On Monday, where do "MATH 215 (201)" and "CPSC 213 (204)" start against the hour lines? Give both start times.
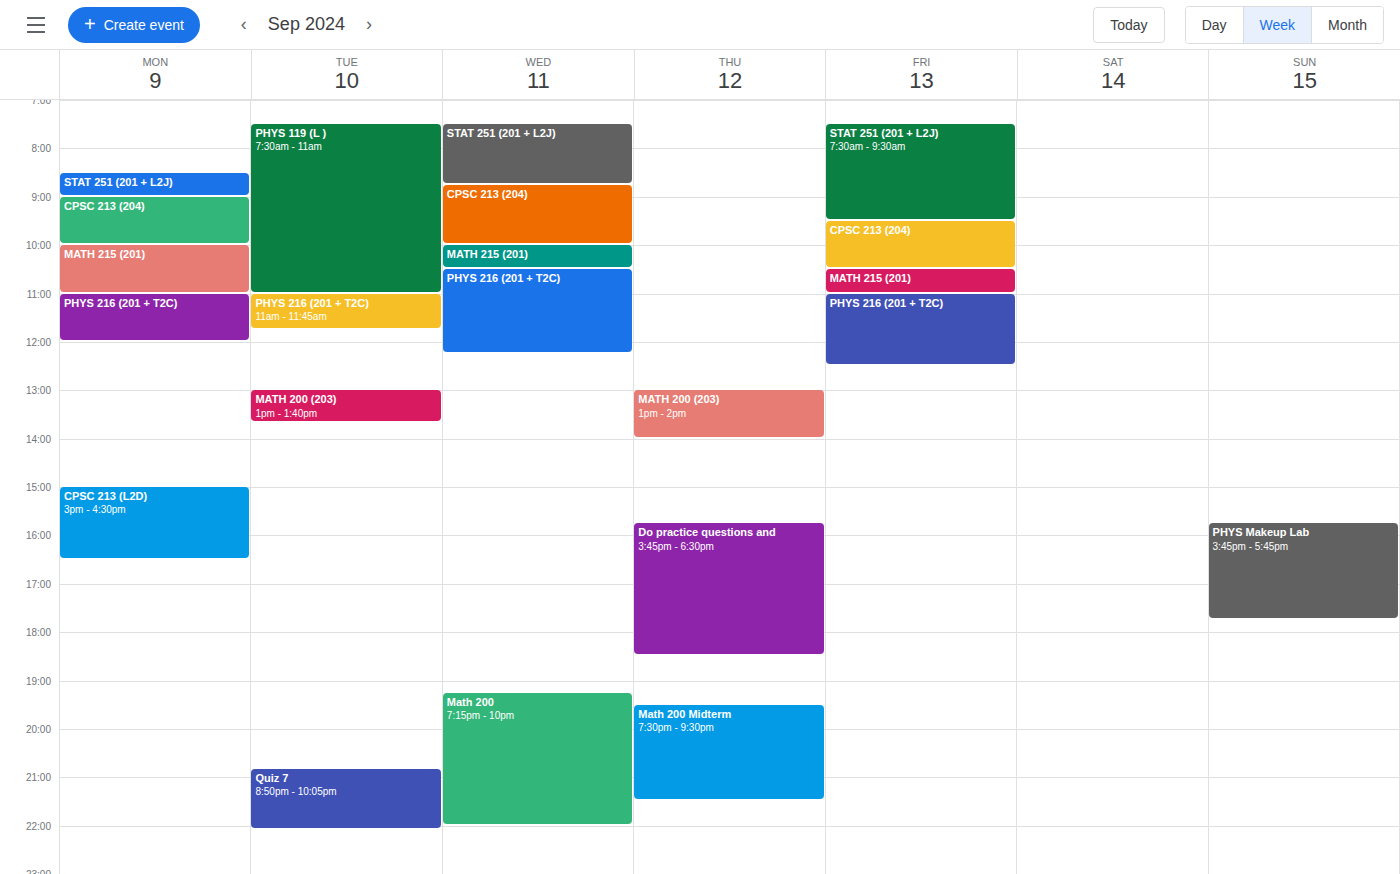
"MATH 215 (201)": 10:00 AM, exactly on the 10 AM line. "CPSC 213 (204)": 9:00 AM, exactly on the 9 AM line.